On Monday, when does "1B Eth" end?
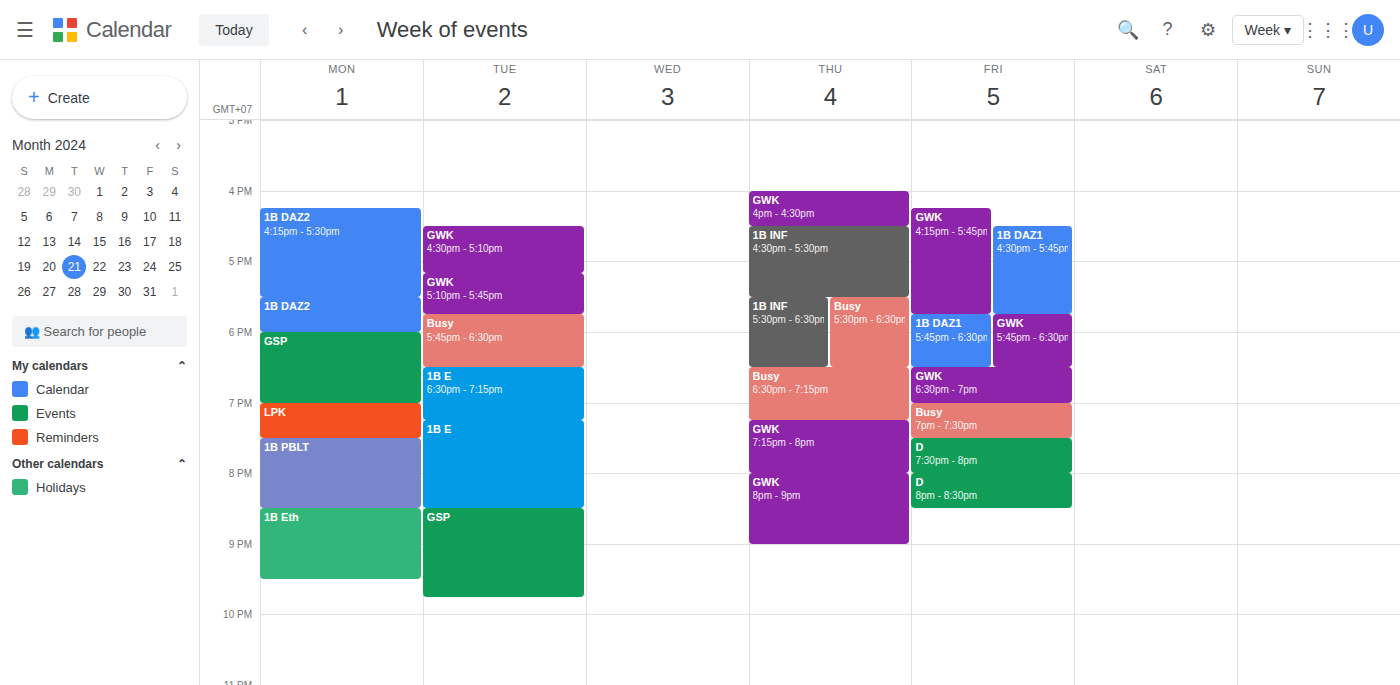
9:30 PM